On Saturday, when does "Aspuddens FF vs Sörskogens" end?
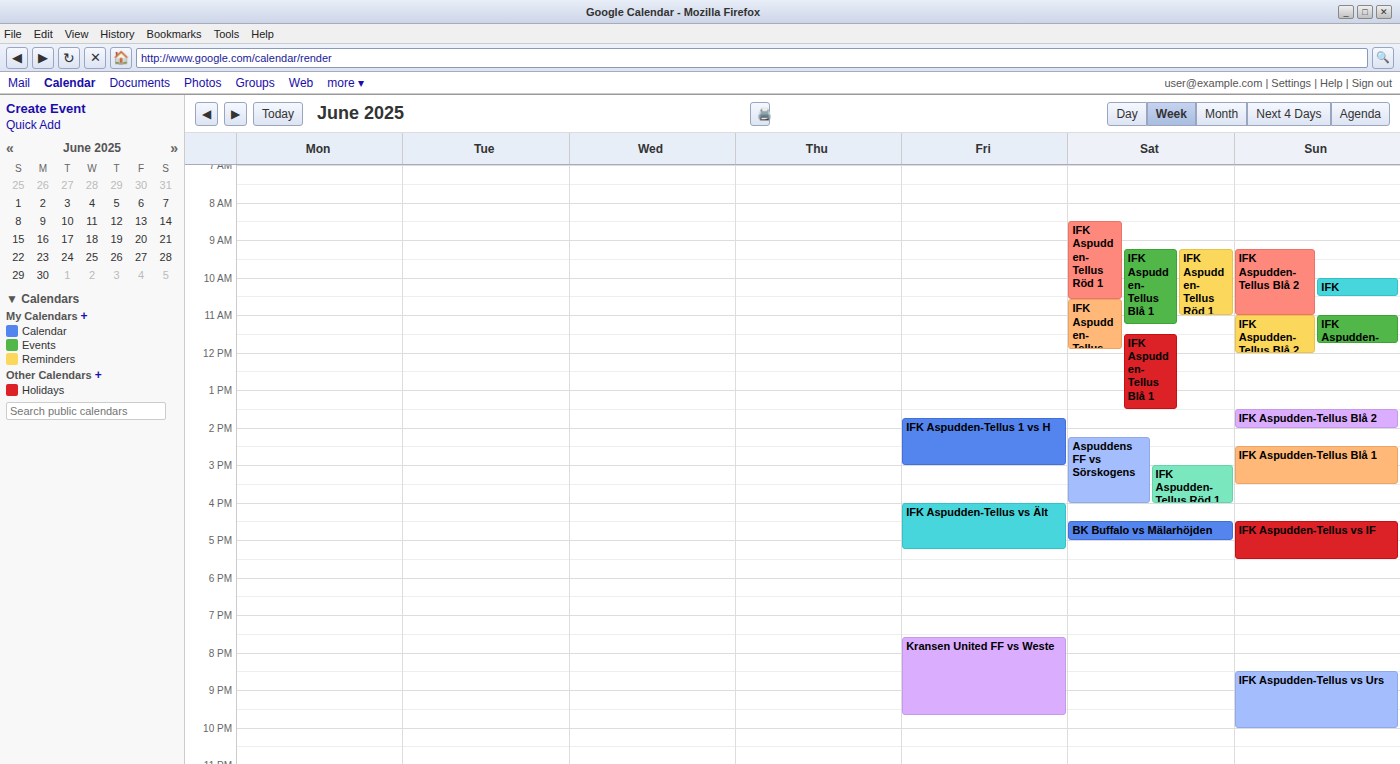
4:00 PM